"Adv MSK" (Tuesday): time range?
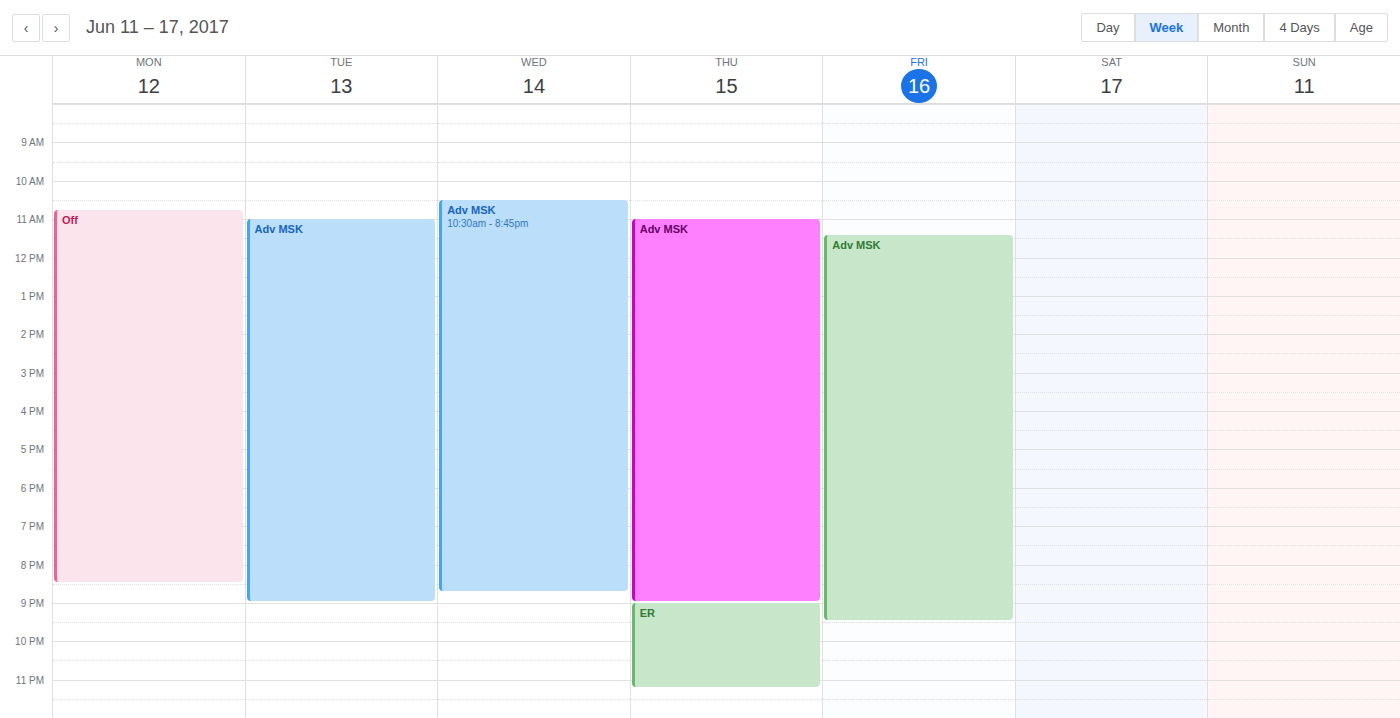
11:00 AM to 9:00 PM